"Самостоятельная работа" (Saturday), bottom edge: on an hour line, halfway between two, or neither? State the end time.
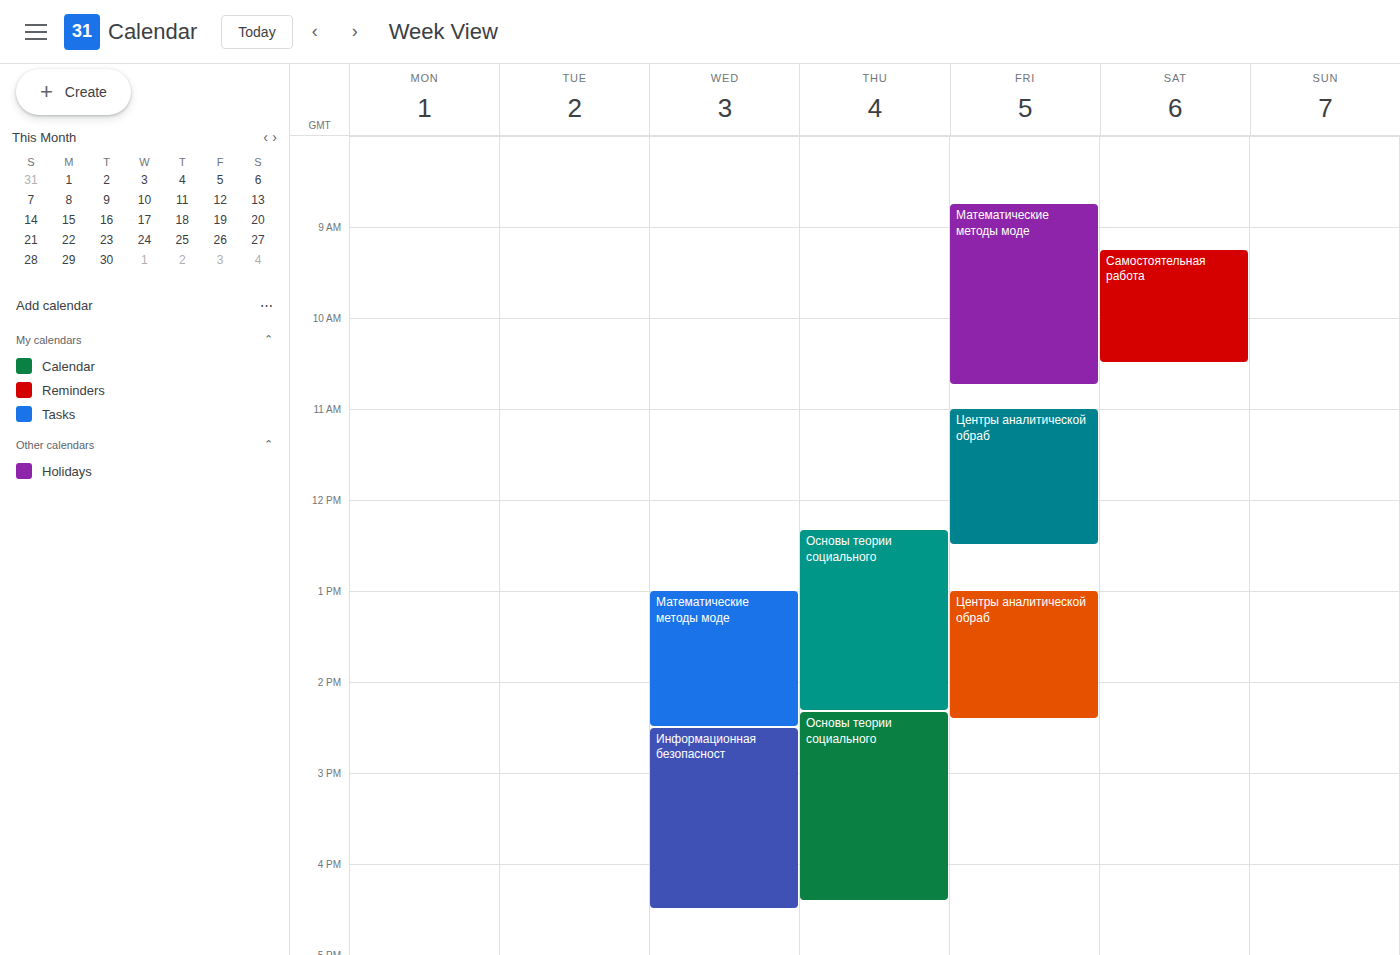
10:30 AM -- halfway between the 10 AM and 11 AM lines.